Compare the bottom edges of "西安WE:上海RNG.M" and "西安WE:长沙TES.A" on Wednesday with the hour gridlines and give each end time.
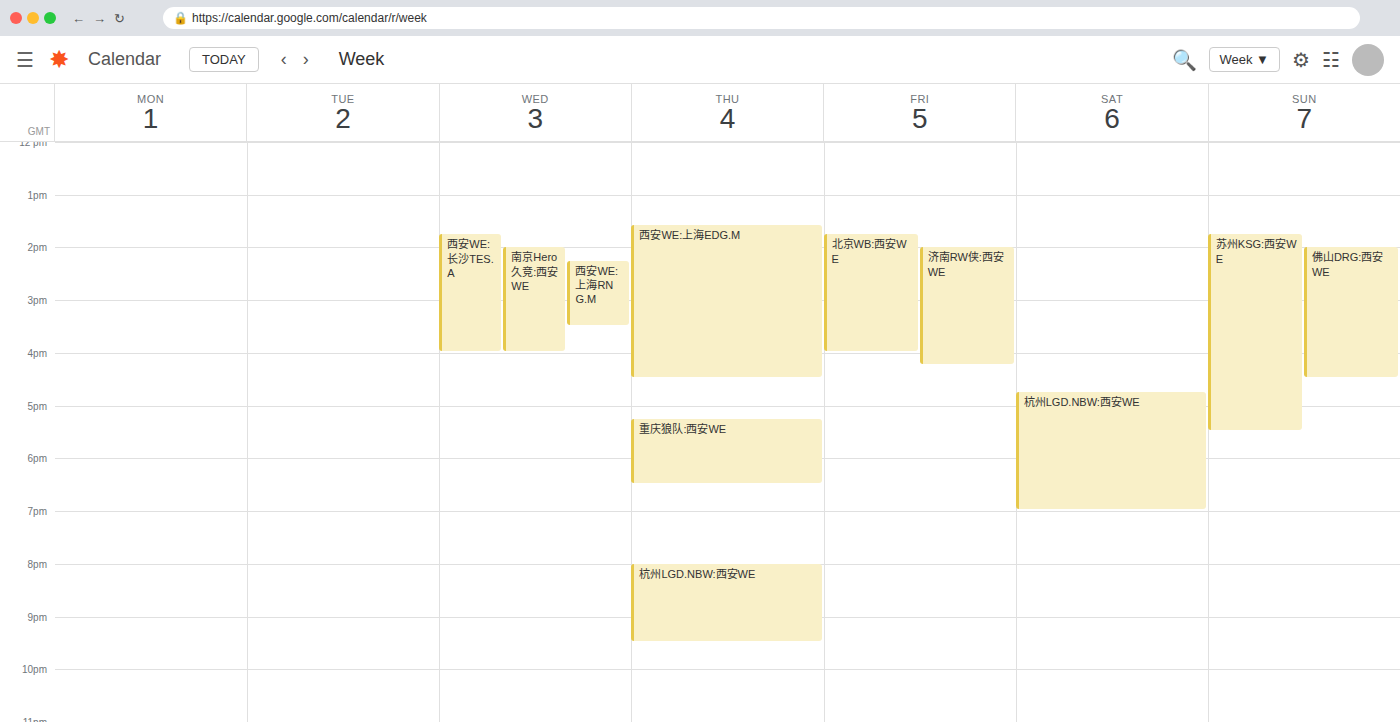
"西安WE:上海RNG.M": 3:30 PM, halfway between the 3 PM and 4 PM lines. "西安WE:长沙TES.A": 4:00 PM, exactly on the 4 PM line.